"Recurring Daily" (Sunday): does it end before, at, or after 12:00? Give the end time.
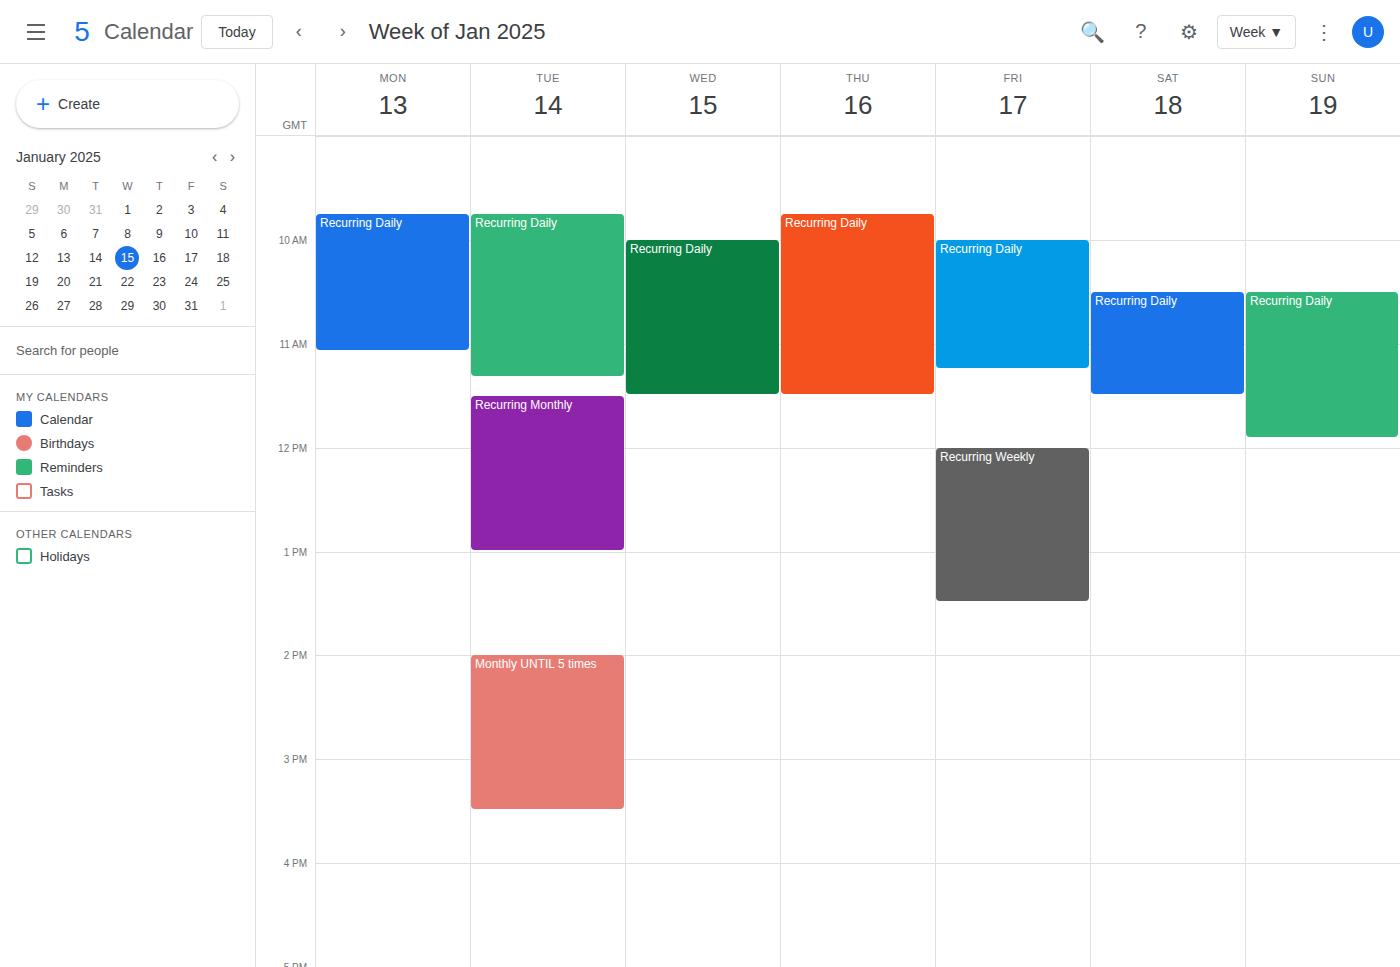
11:55 -- before 12:00, 5 minutes above the 12:00 line.